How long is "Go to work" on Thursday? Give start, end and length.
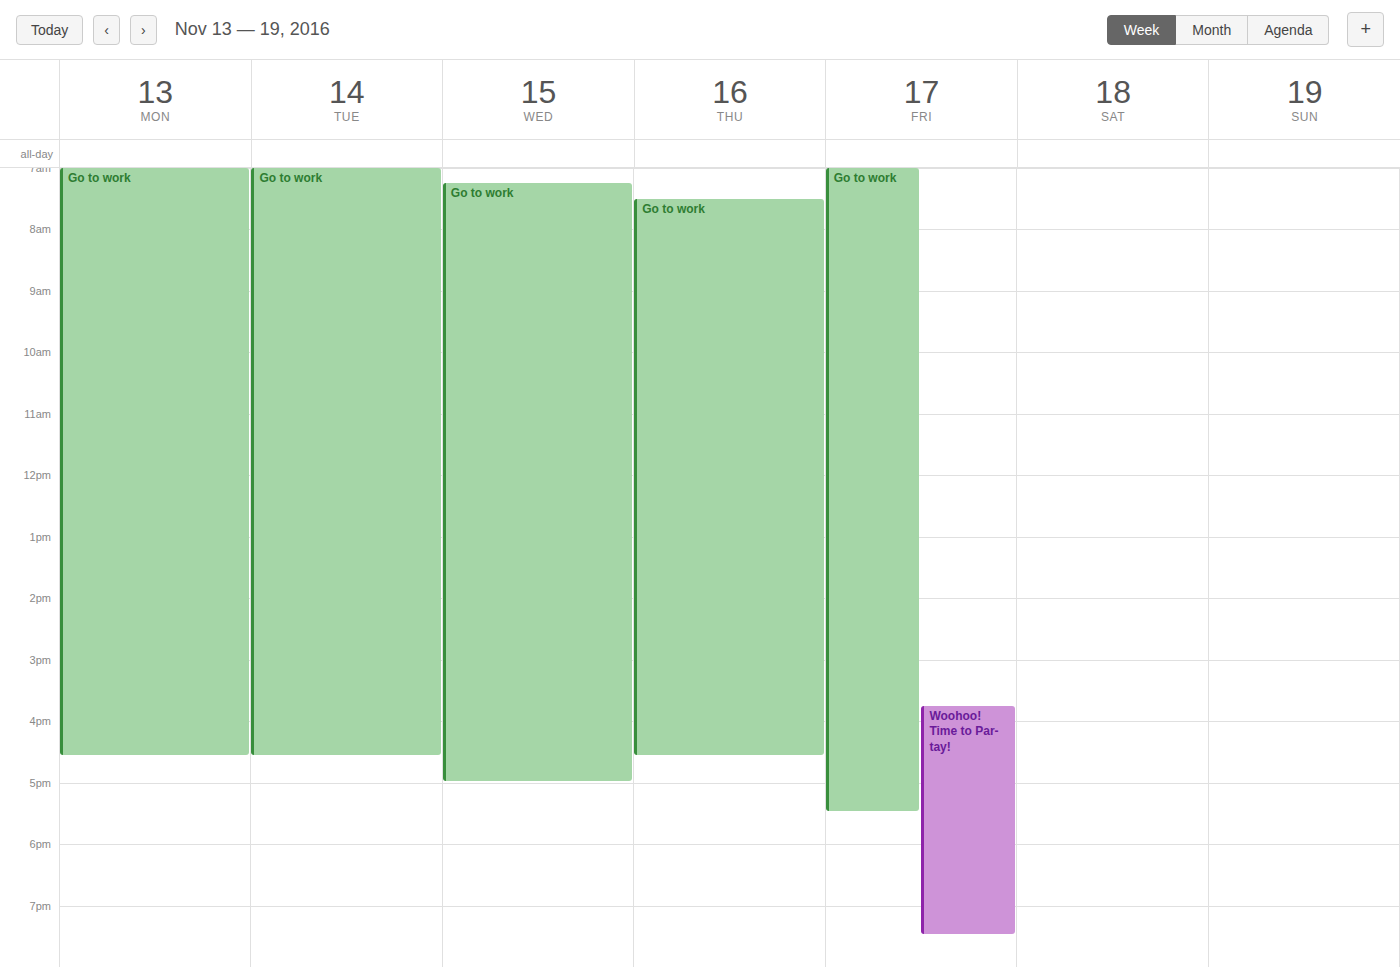
7:30 AM to 4:35 PM, 9 hours 5 minutes